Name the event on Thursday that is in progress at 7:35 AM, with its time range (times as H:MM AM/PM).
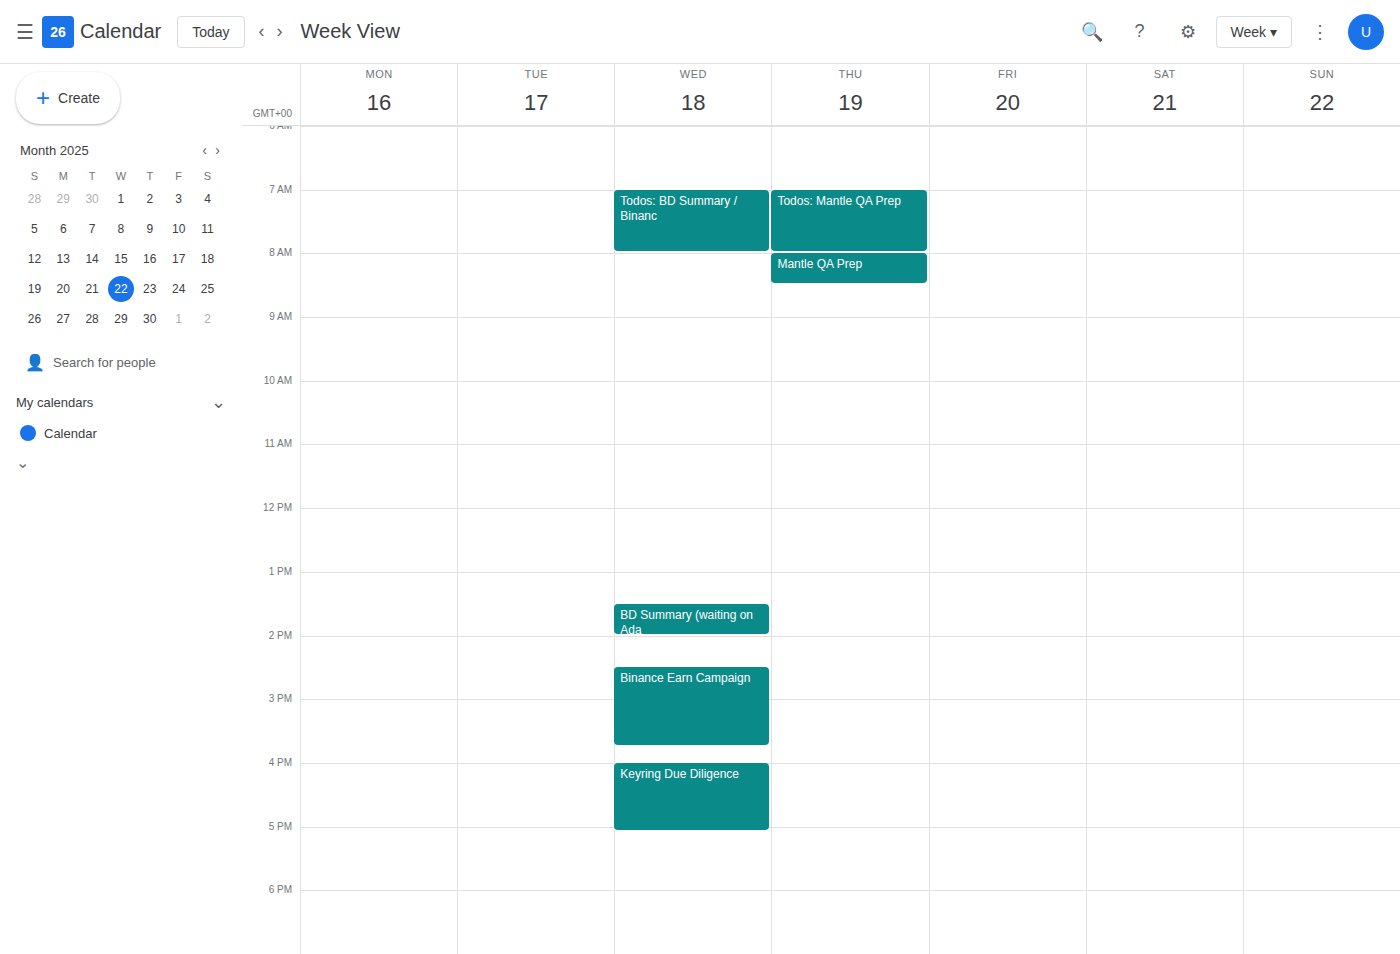
"Todos: Mantle QA Prep", 7:00 AM to 8:00 AM